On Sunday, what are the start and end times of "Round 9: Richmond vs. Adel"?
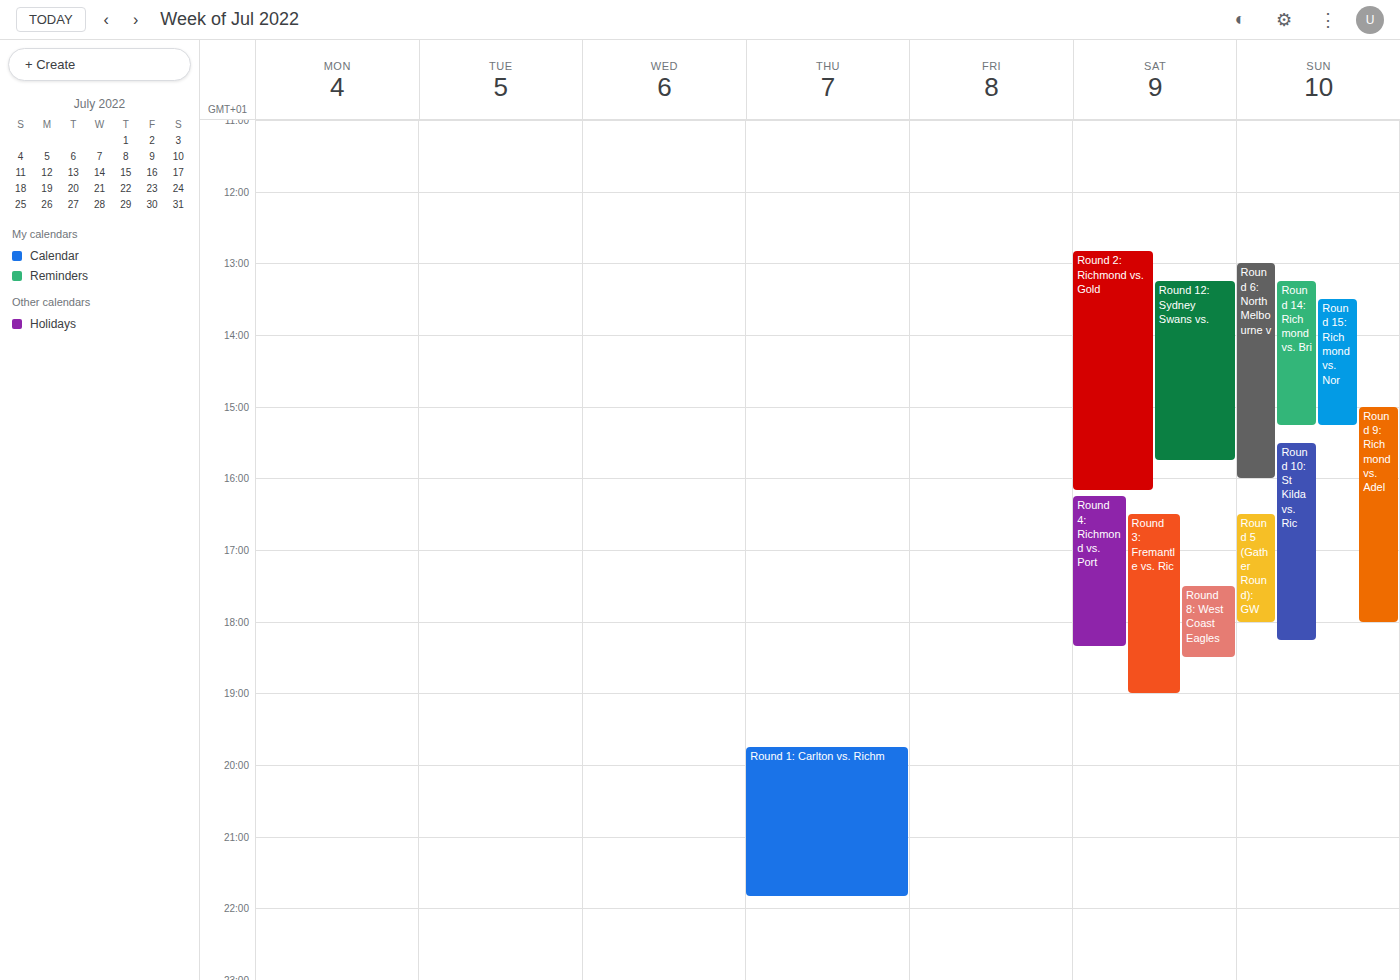
3:00 PM to 6:00 PM